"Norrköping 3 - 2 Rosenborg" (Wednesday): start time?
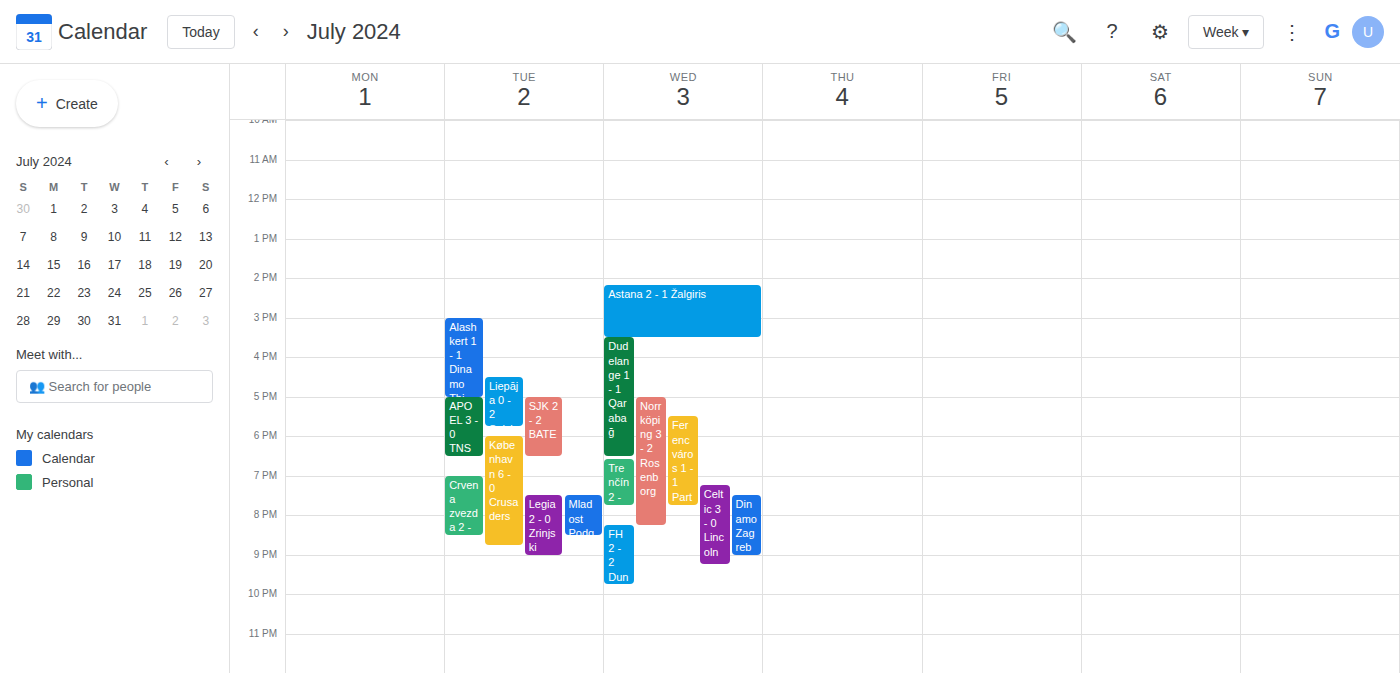
17:00